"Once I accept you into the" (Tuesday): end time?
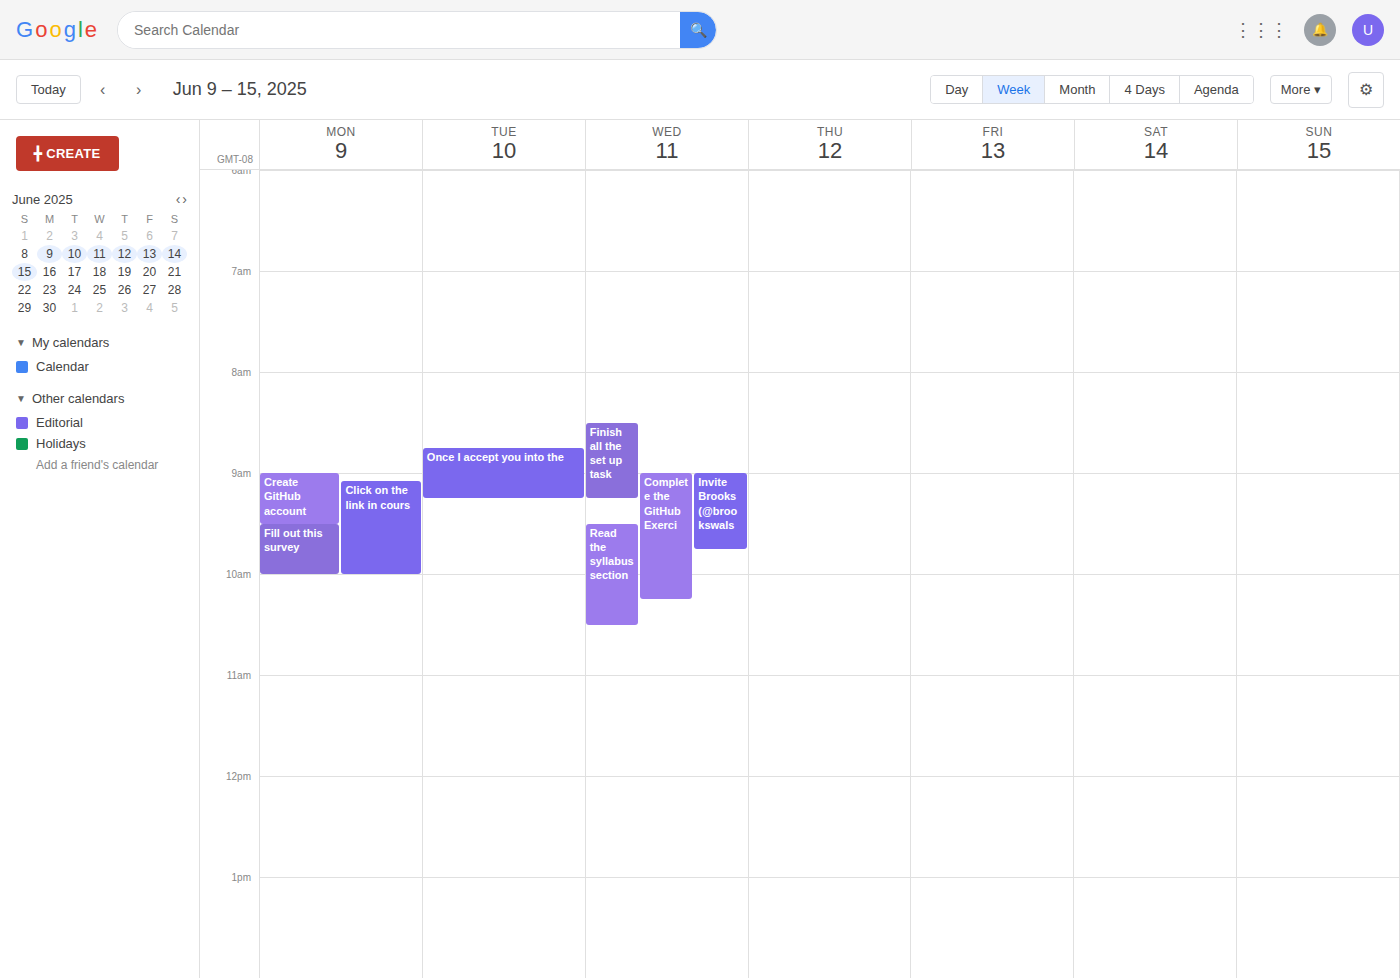
9:15 AM